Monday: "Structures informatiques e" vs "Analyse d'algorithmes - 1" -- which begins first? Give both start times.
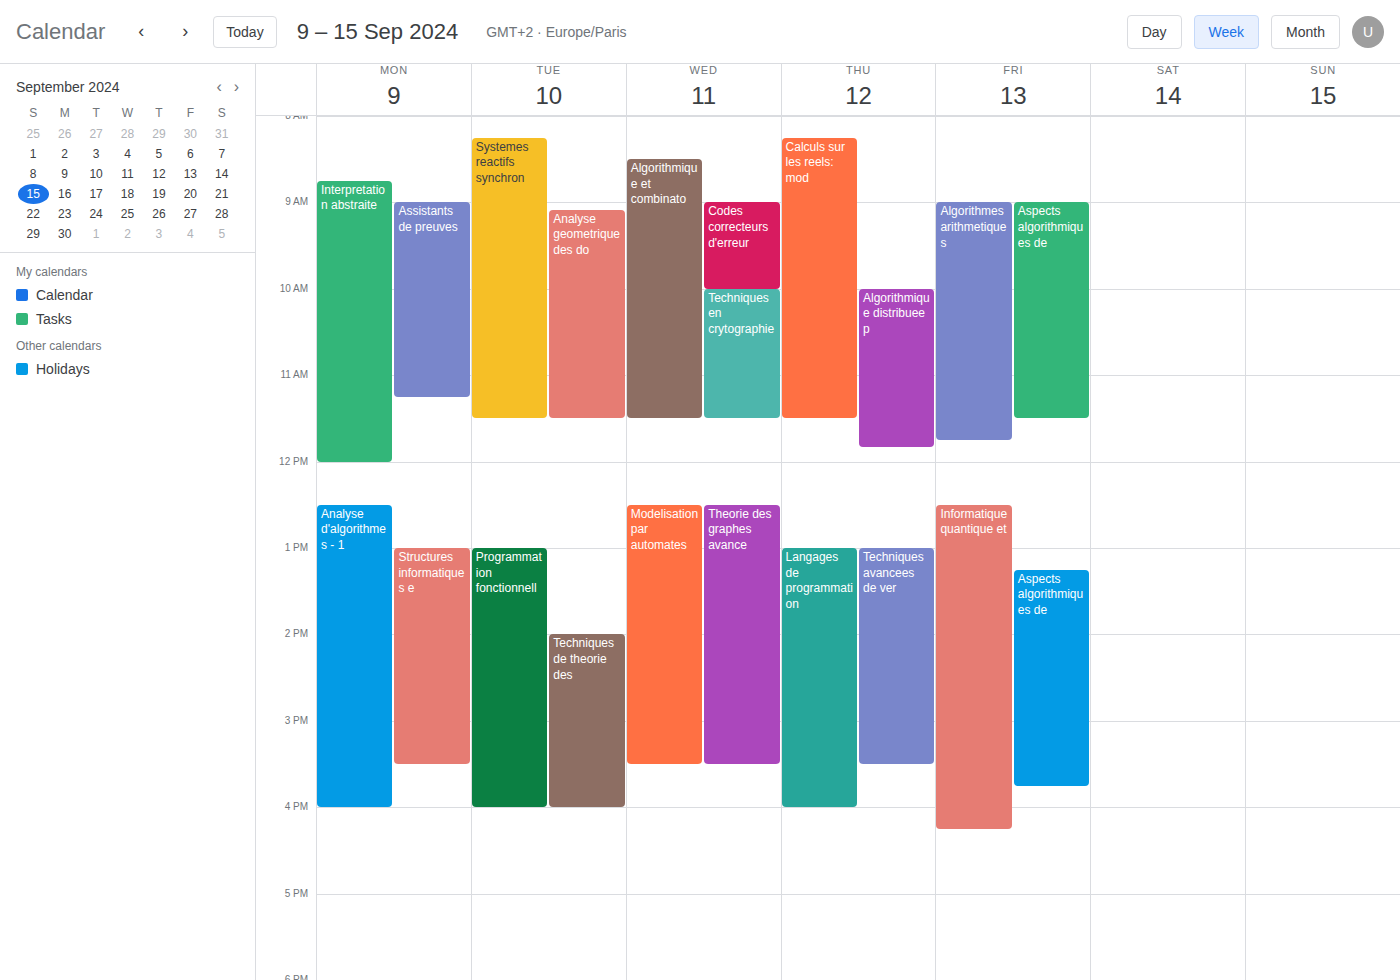
"Analyse d'algorithmes - 1" 12:30; "Structures informatiques e" 13:00.